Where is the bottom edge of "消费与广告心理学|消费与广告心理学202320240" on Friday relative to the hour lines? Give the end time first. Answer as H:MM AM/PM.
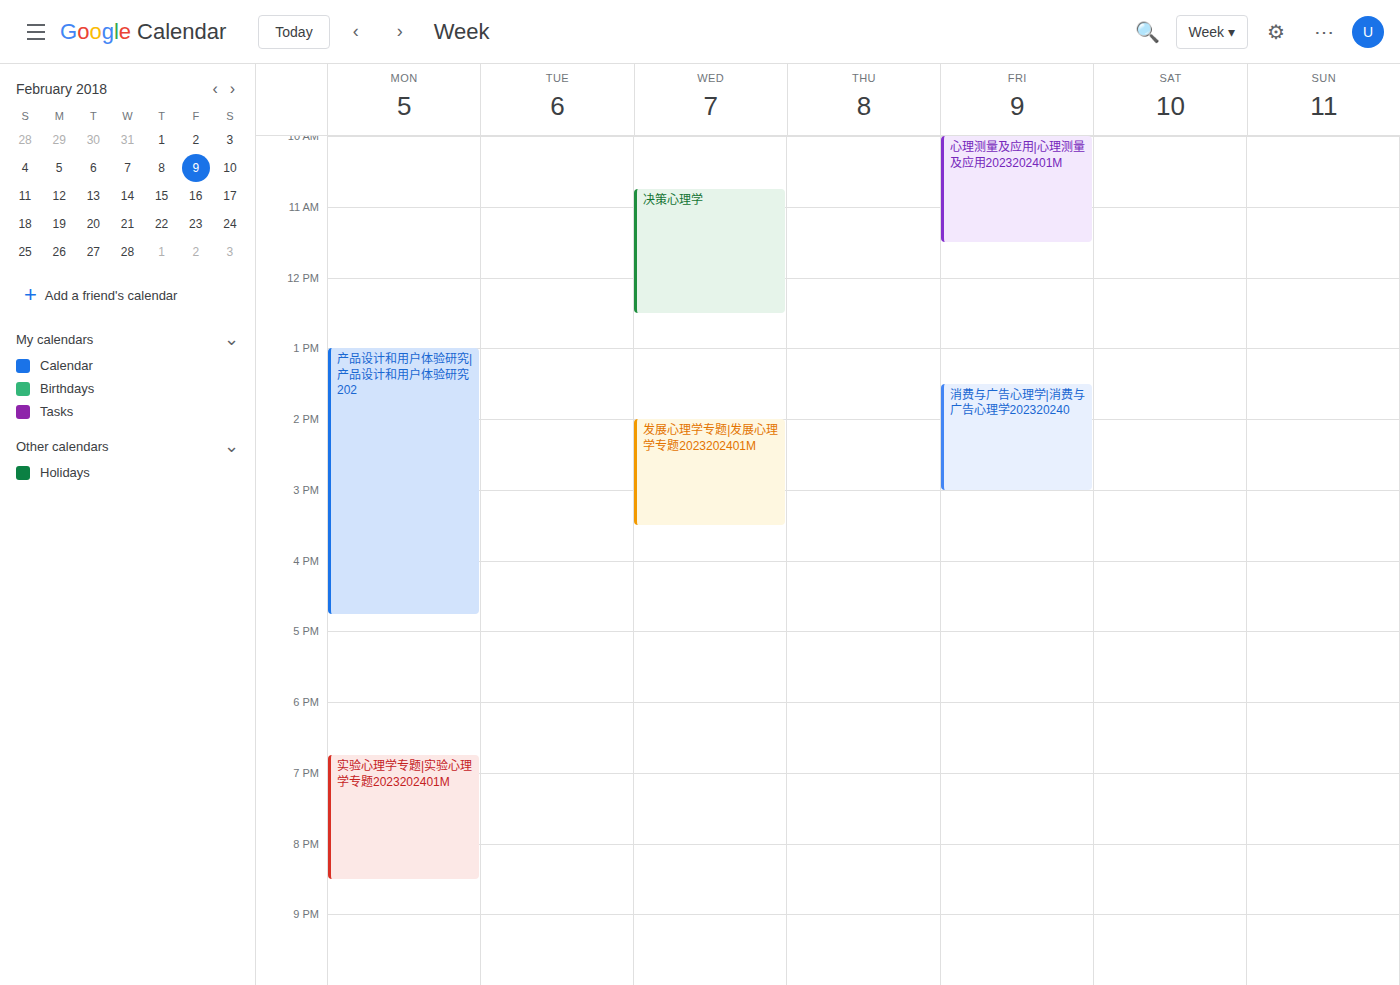
3:00 PM -- exactly on the 3 PM line.